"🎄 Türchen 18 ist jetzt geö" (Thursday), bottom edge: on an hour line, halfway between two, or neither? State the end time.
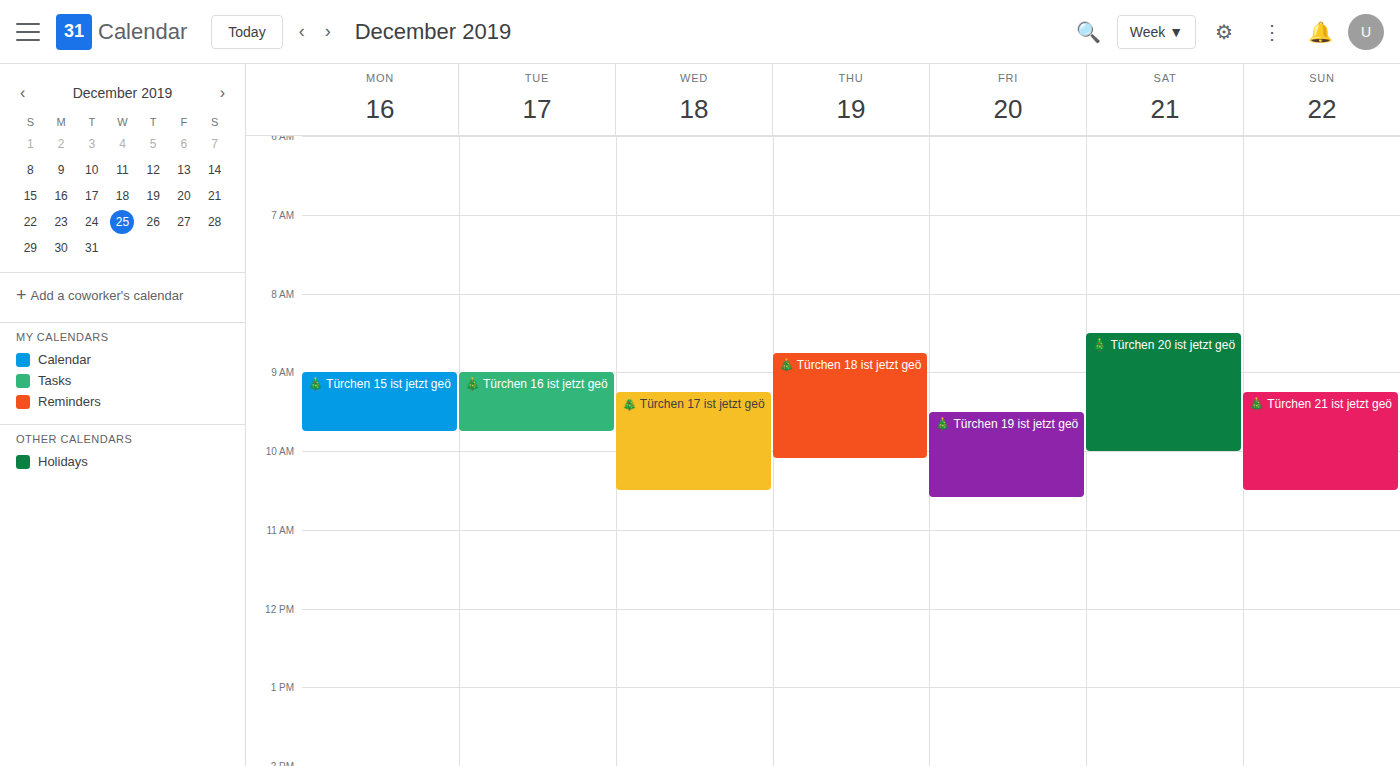
10:05 -- neither: 5 minutes below the 10:00 line and 55 minutes above the 11:00 line.